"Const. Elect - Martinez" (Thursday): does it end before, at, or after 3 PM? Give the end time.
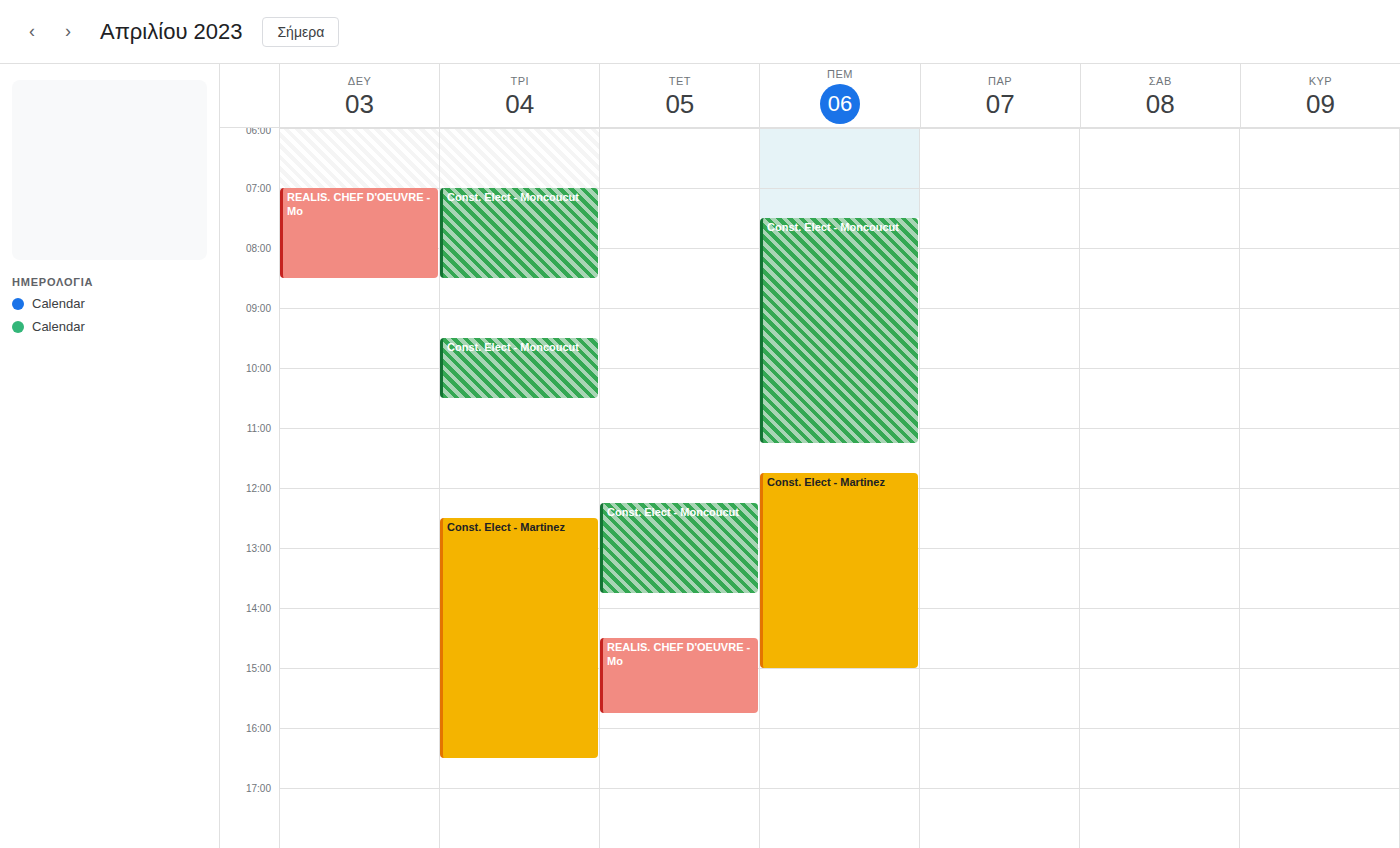
3:00 PM -- exactly at 3 PM, on the 3 PM line.